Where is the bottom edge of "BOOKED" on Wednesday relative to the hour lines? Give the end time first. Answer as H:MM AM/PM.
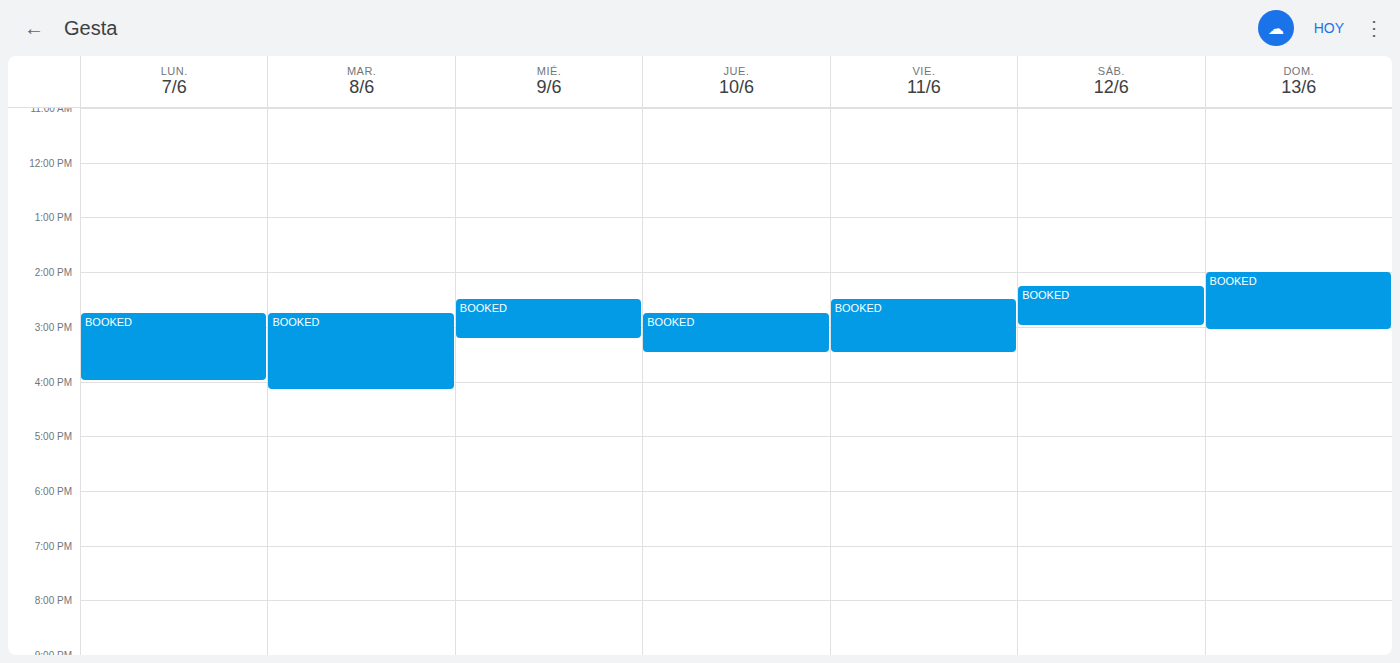
3:15 PM -- neither: a quarter of the way from the 3 PM line to the 4 PM line.